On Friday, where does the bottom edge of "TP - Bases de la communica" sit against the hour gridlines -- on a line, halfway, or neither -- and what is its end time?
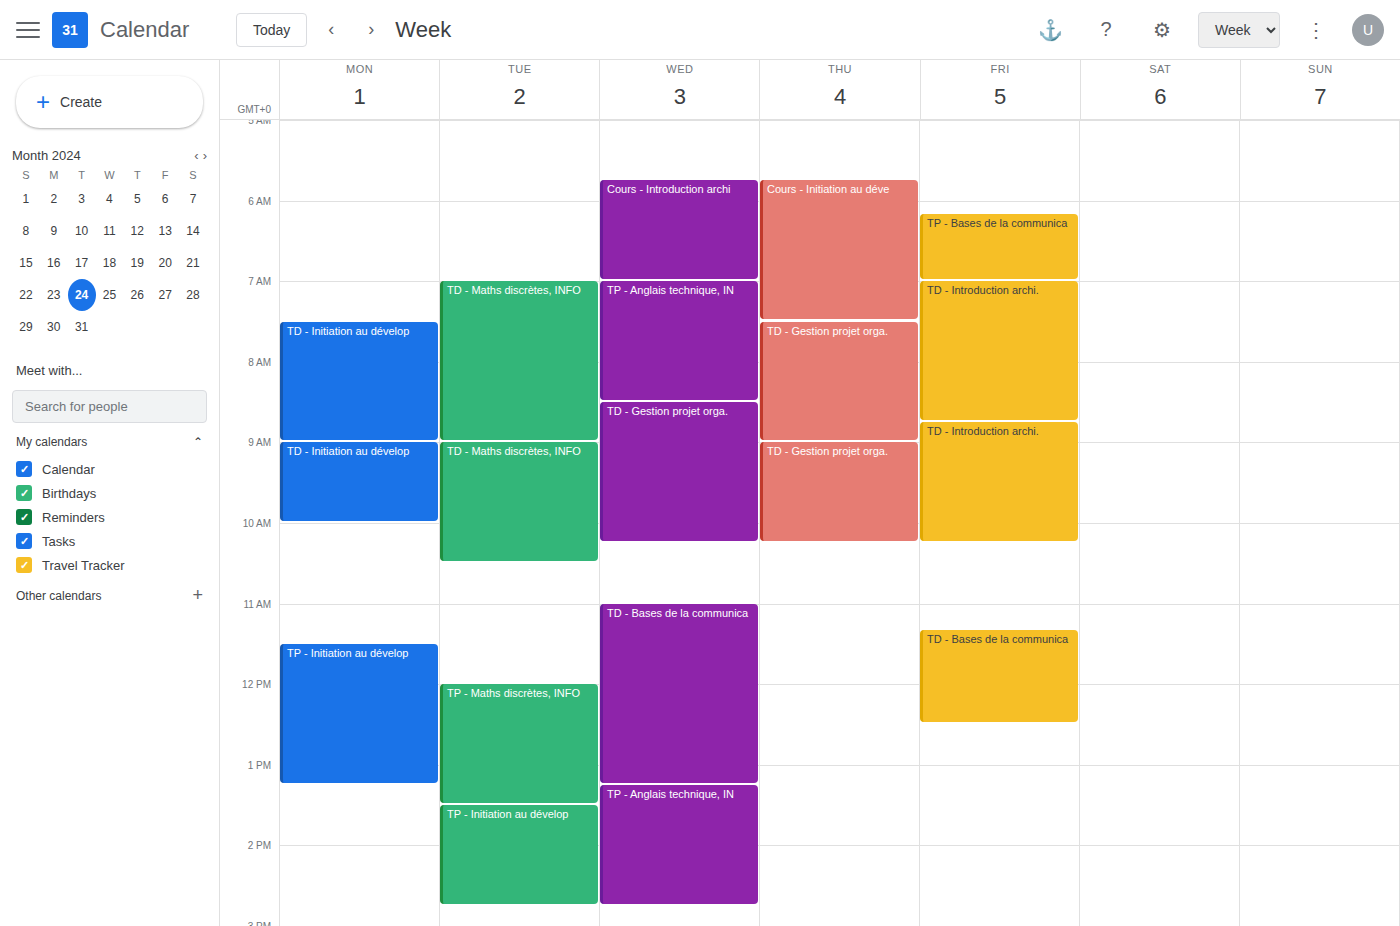
7:00 AM -- exactly on the 7 AM line.